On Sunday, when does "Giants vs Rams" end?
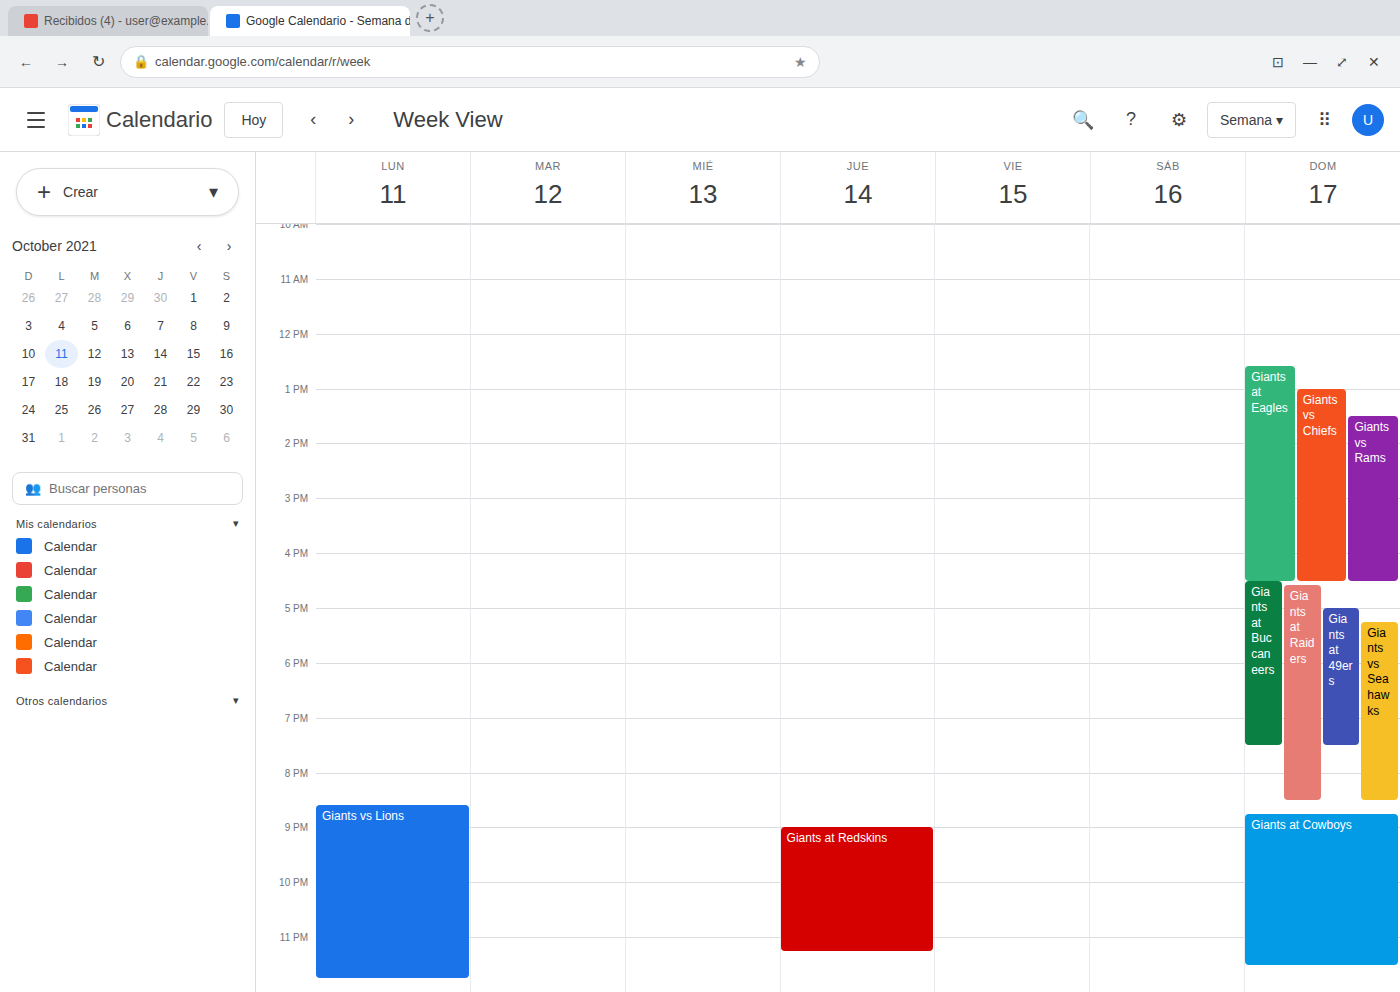
4:30 PM